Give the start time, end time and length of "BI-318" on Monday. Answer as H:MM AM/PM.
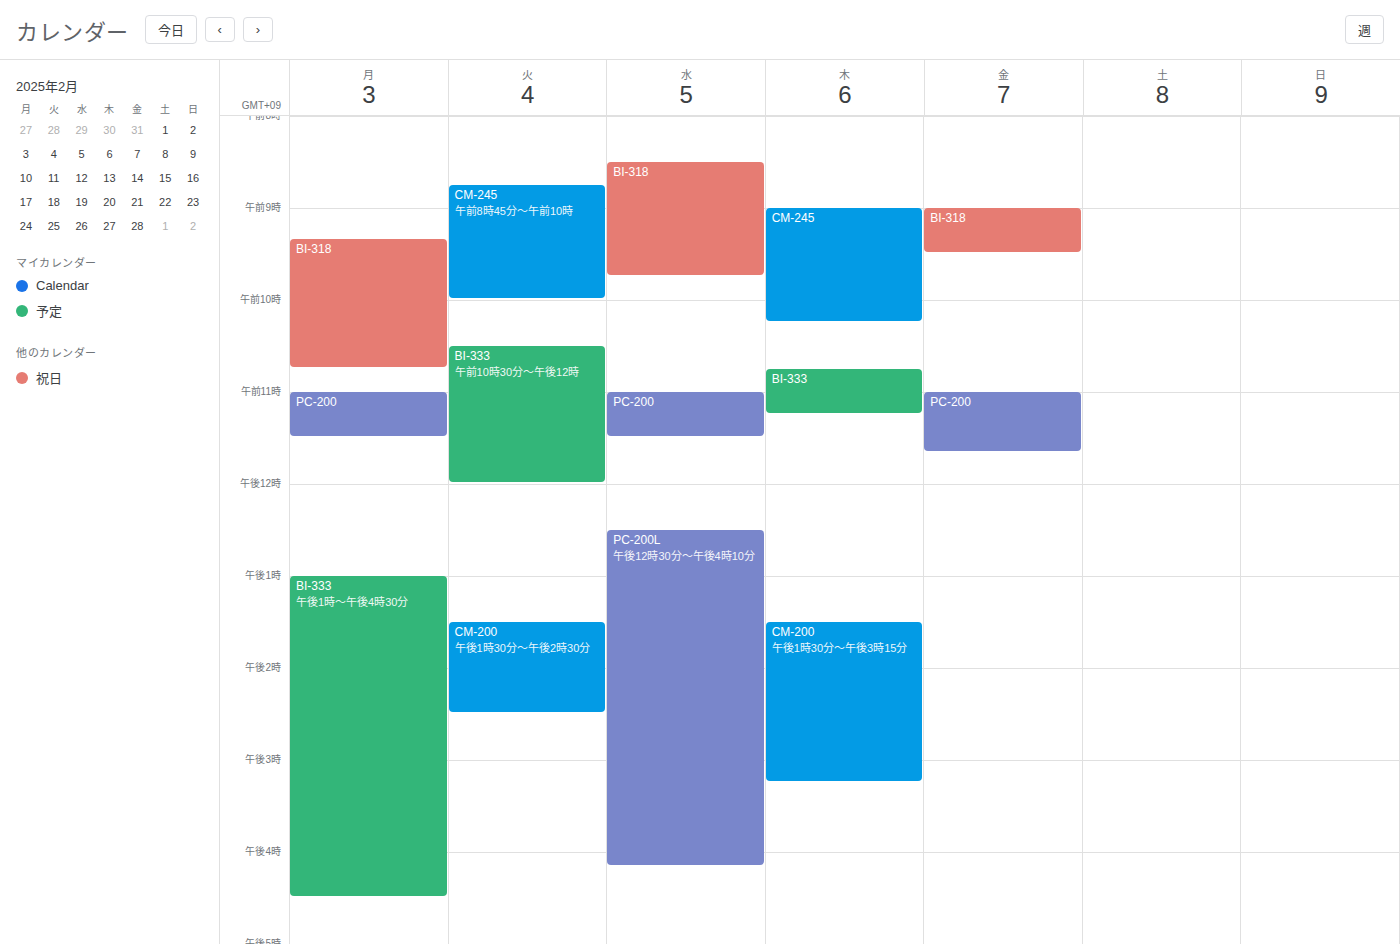
9:20 AM to 10:45 AM, 1 hour 25 minutes